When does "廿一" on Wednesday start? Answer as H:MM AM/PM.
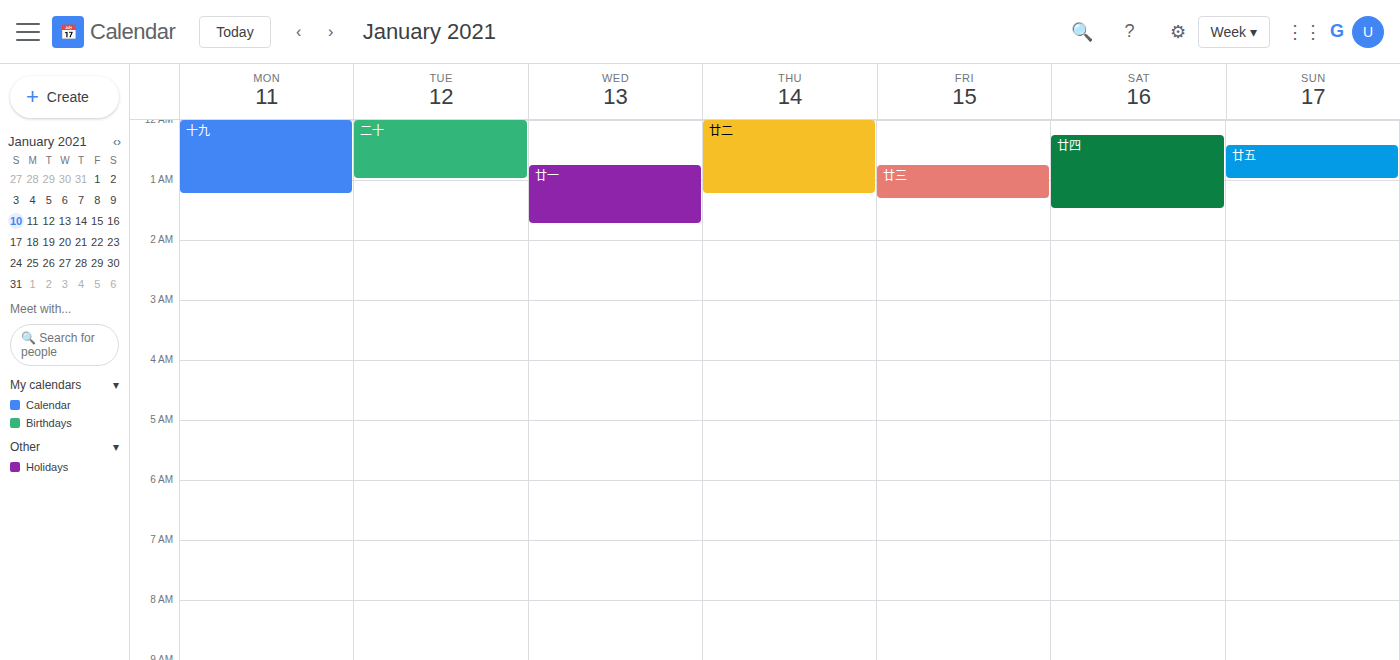
12:45 AM